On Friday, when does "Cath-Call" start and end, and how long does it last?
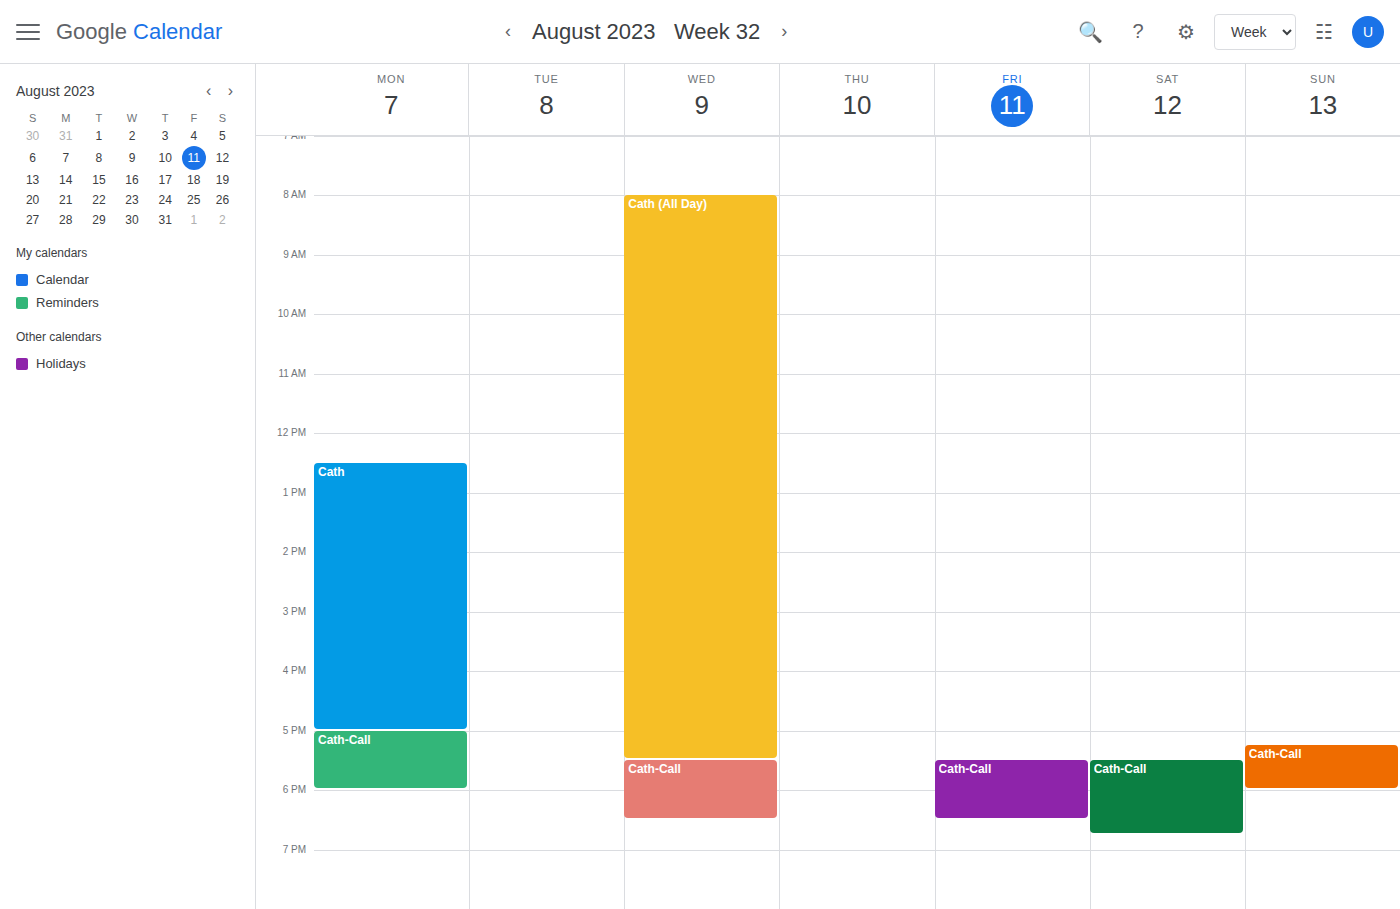
5:30 PM to 6:30 PM, 1 hour